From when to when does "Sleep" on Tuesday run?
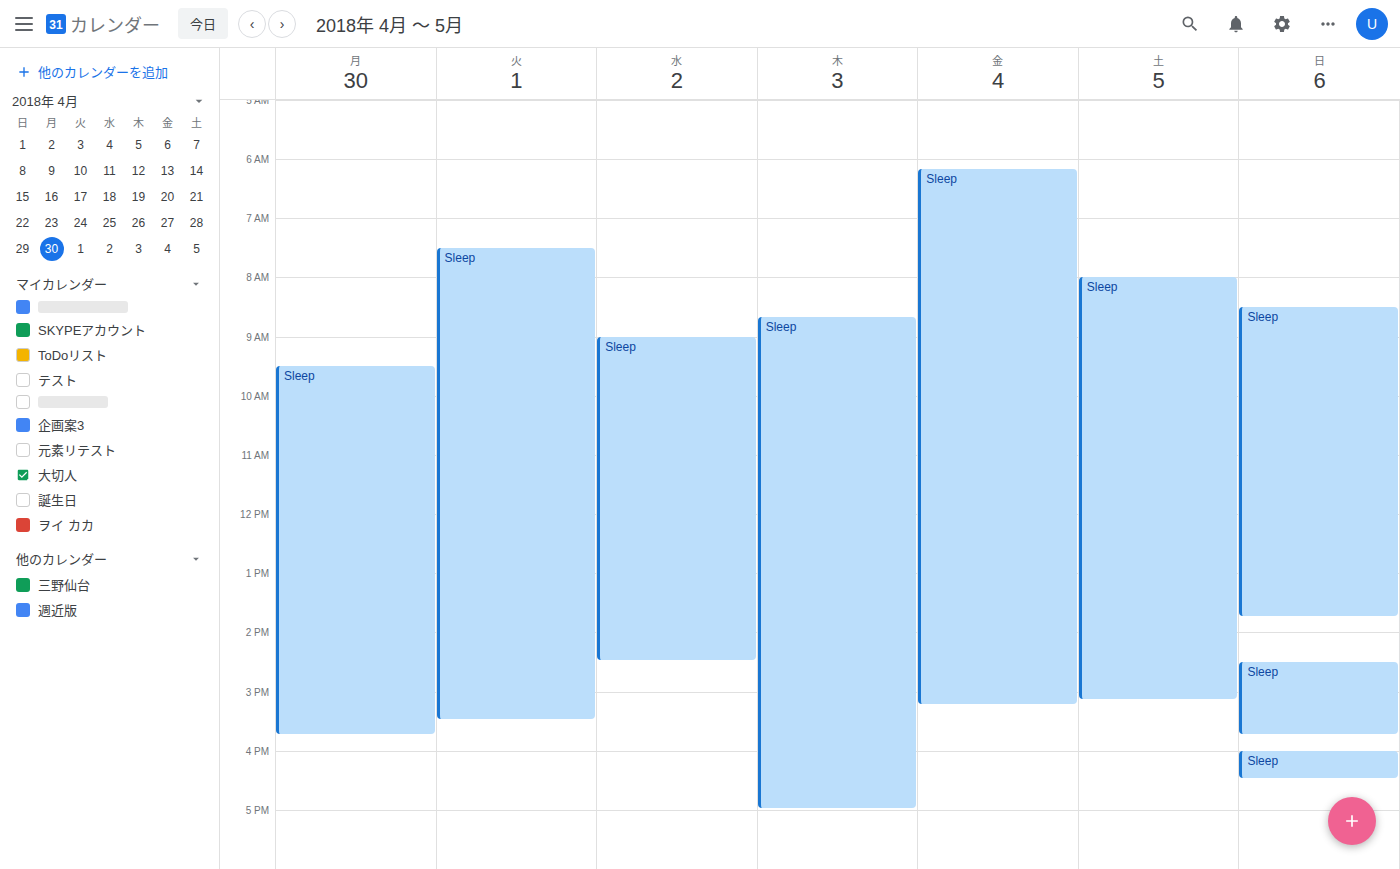
7:30 AM to 3:30 PM